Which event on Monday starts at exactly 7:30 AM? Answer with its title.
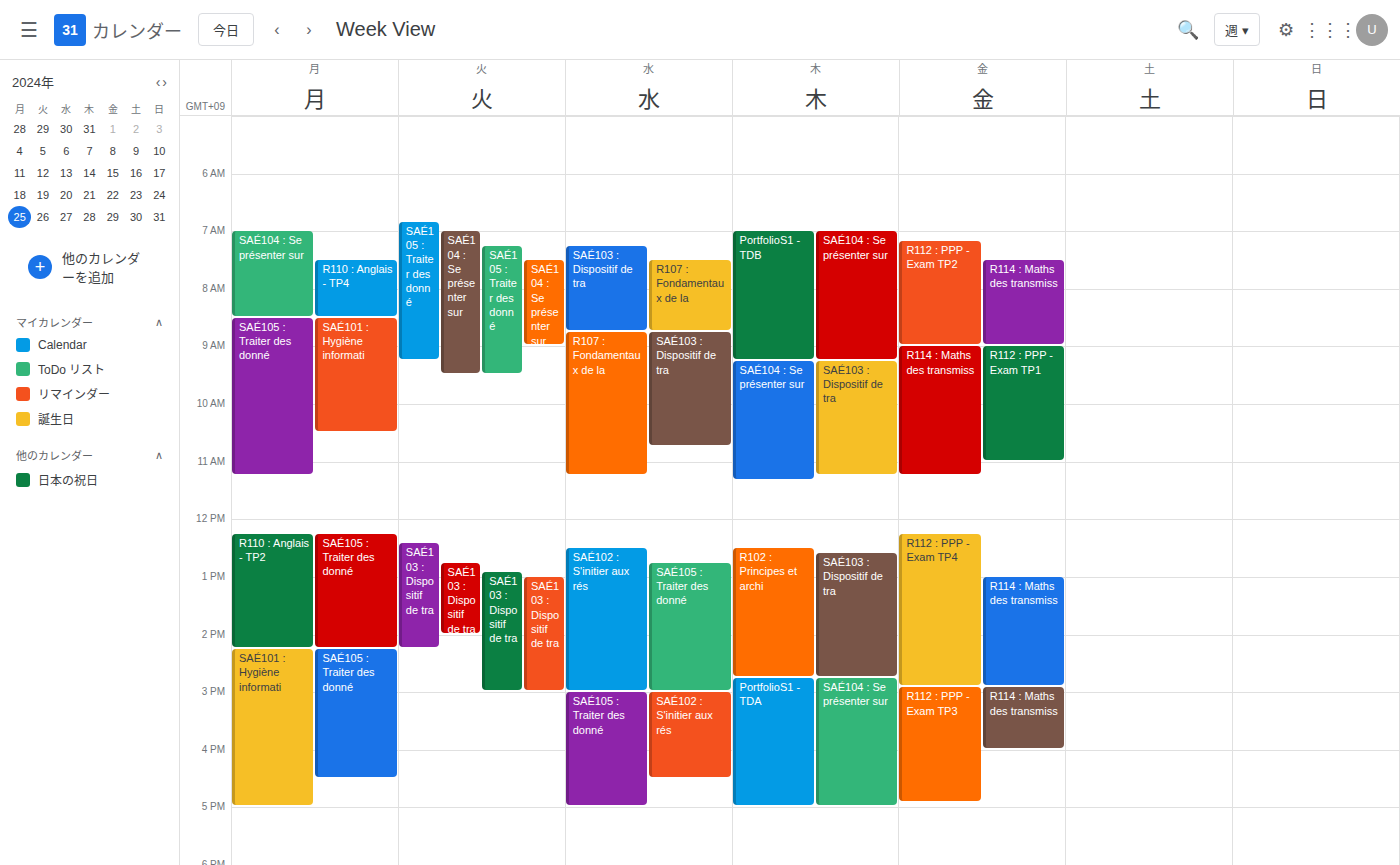
"R110 : Anglais - TP4"